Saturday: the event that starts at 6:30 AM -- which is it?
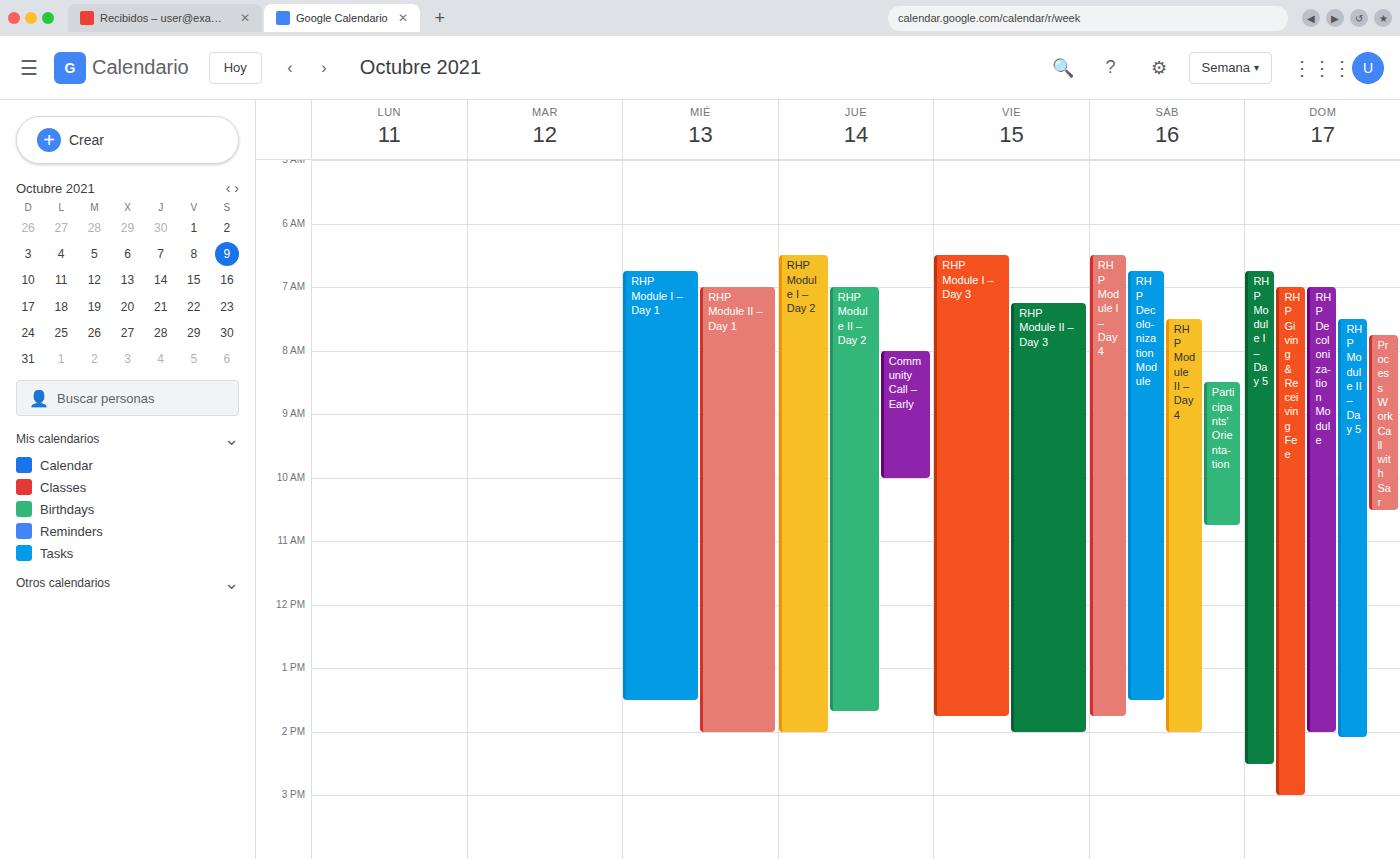
"RHP Module I – Day 4"